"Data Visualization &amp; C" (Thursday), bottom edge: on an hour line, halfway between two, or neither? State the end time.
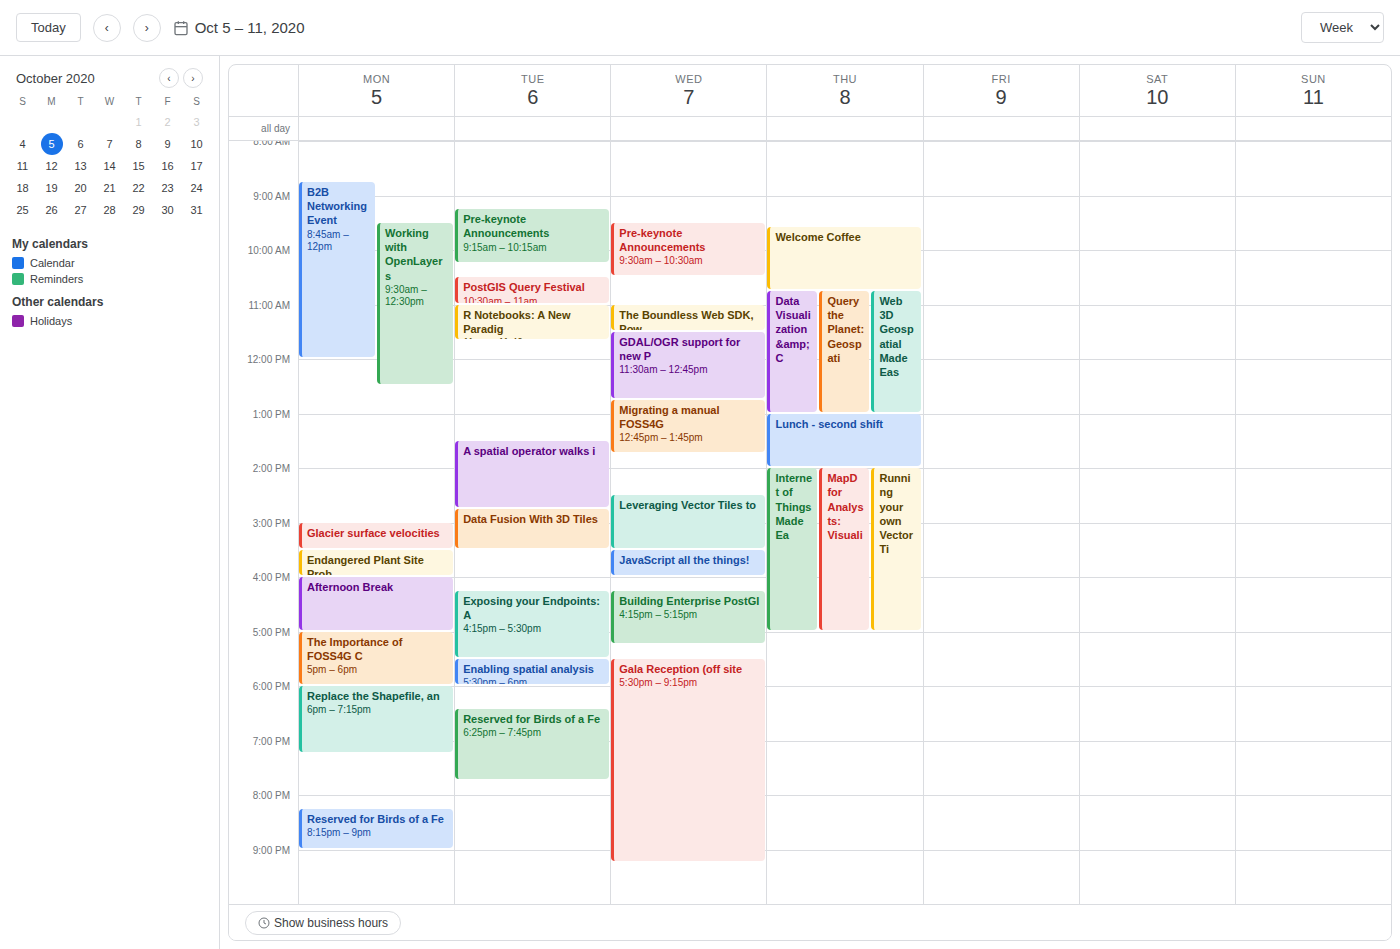
1:00 PM -- exactly on the 1 PM line.